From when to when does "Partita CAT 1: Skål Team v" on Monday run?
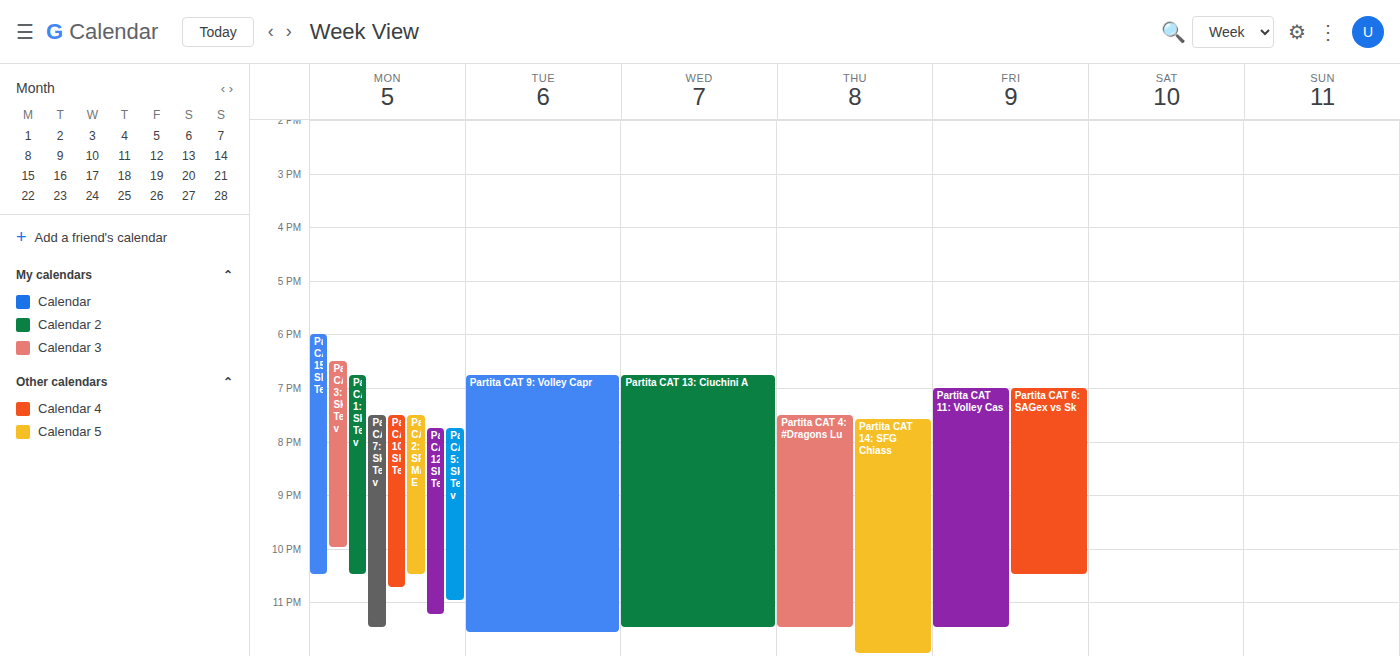
6:45 PM to 10:30 PM